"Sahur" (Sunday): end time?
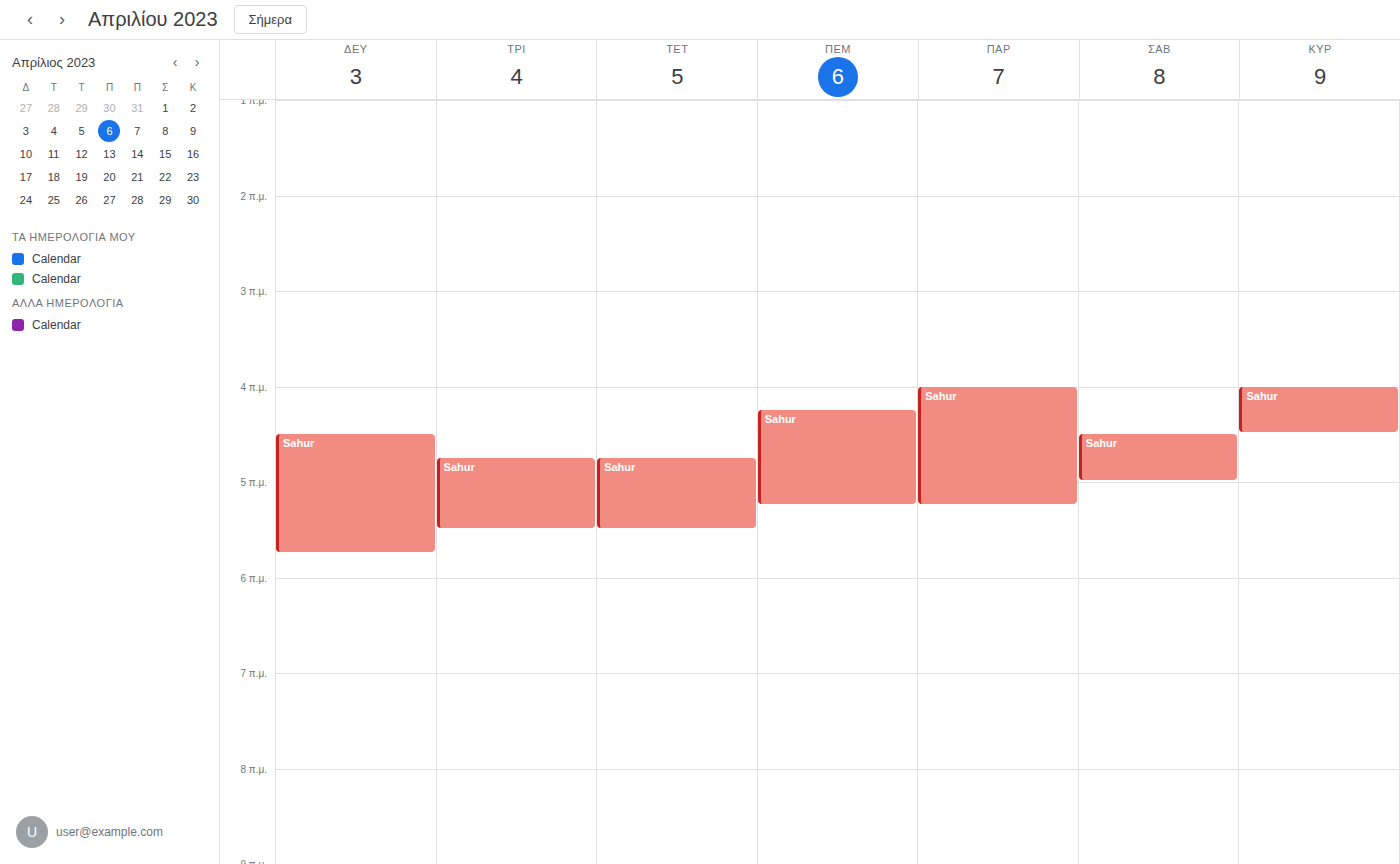
4:30 AM